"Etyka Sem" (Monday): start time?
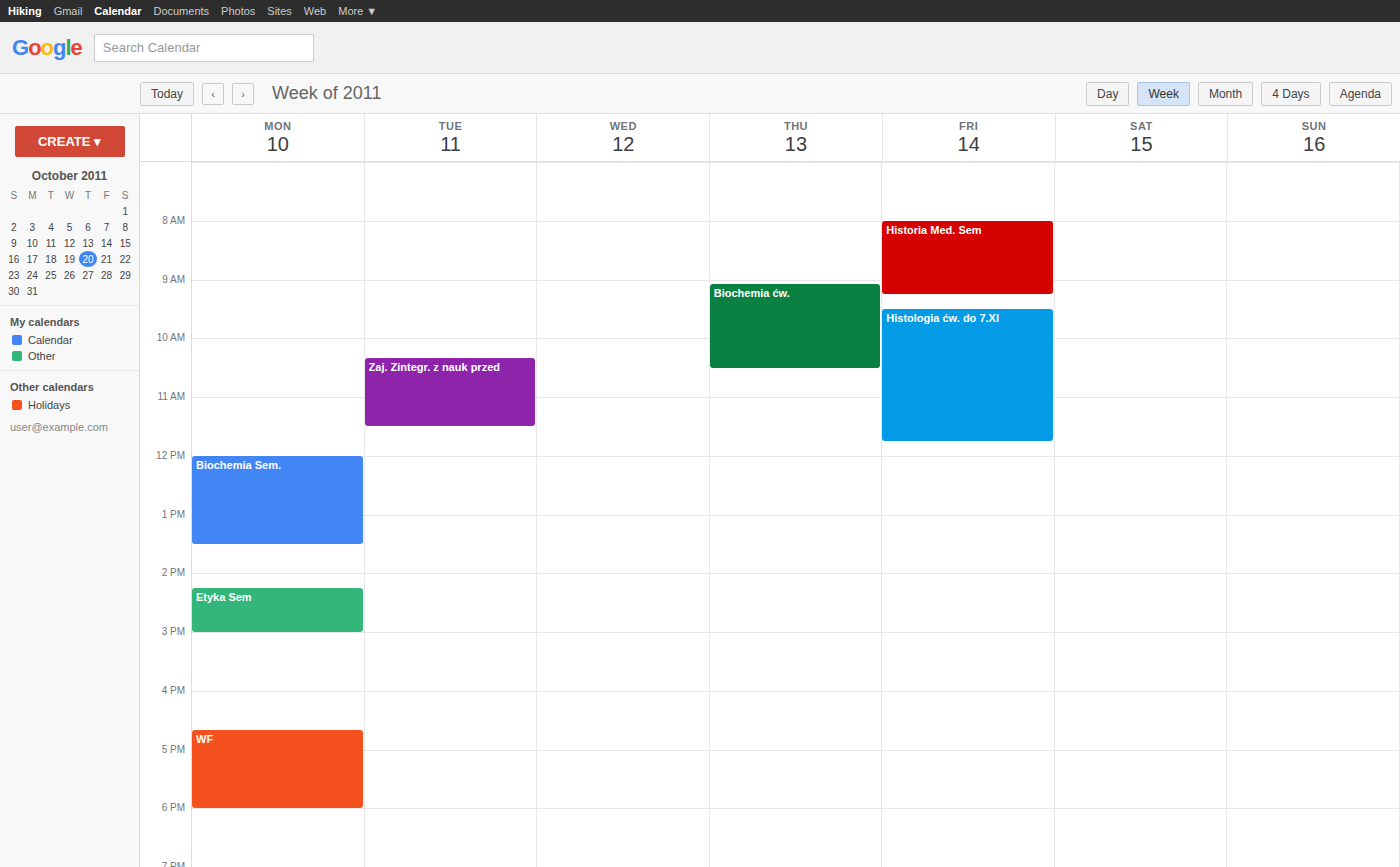
2:15 PM